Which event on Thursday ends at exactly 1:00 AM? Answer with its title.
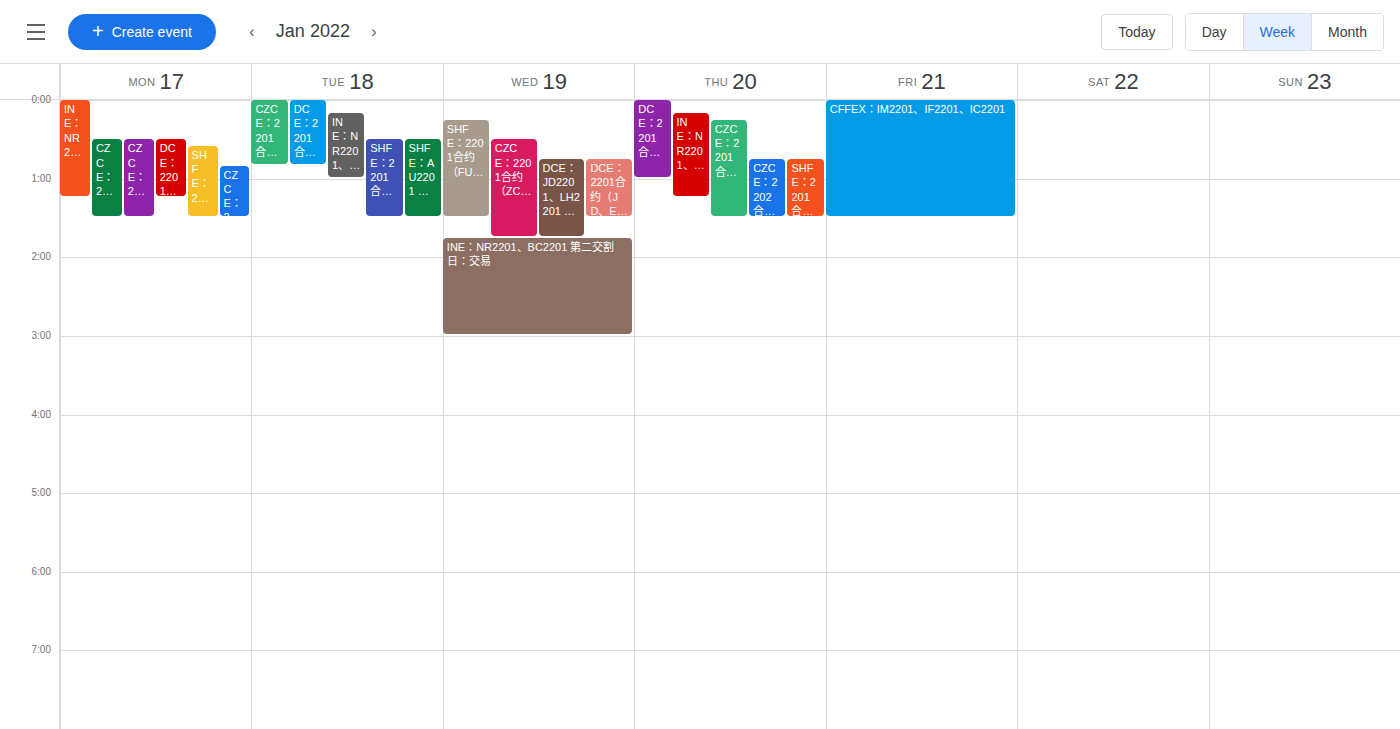
"DCE：2201合约（JD、EG、EB、PG、LH除"